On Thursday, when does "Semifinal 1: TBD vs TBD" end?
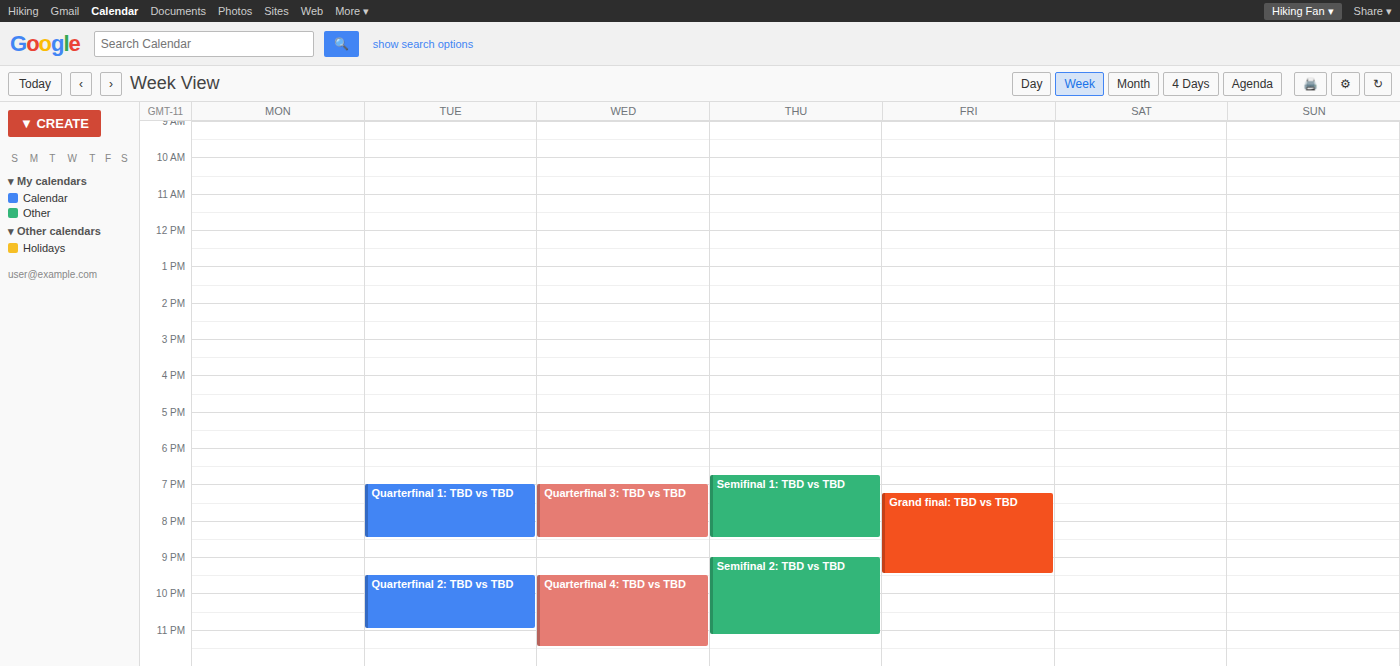
8:30 PM